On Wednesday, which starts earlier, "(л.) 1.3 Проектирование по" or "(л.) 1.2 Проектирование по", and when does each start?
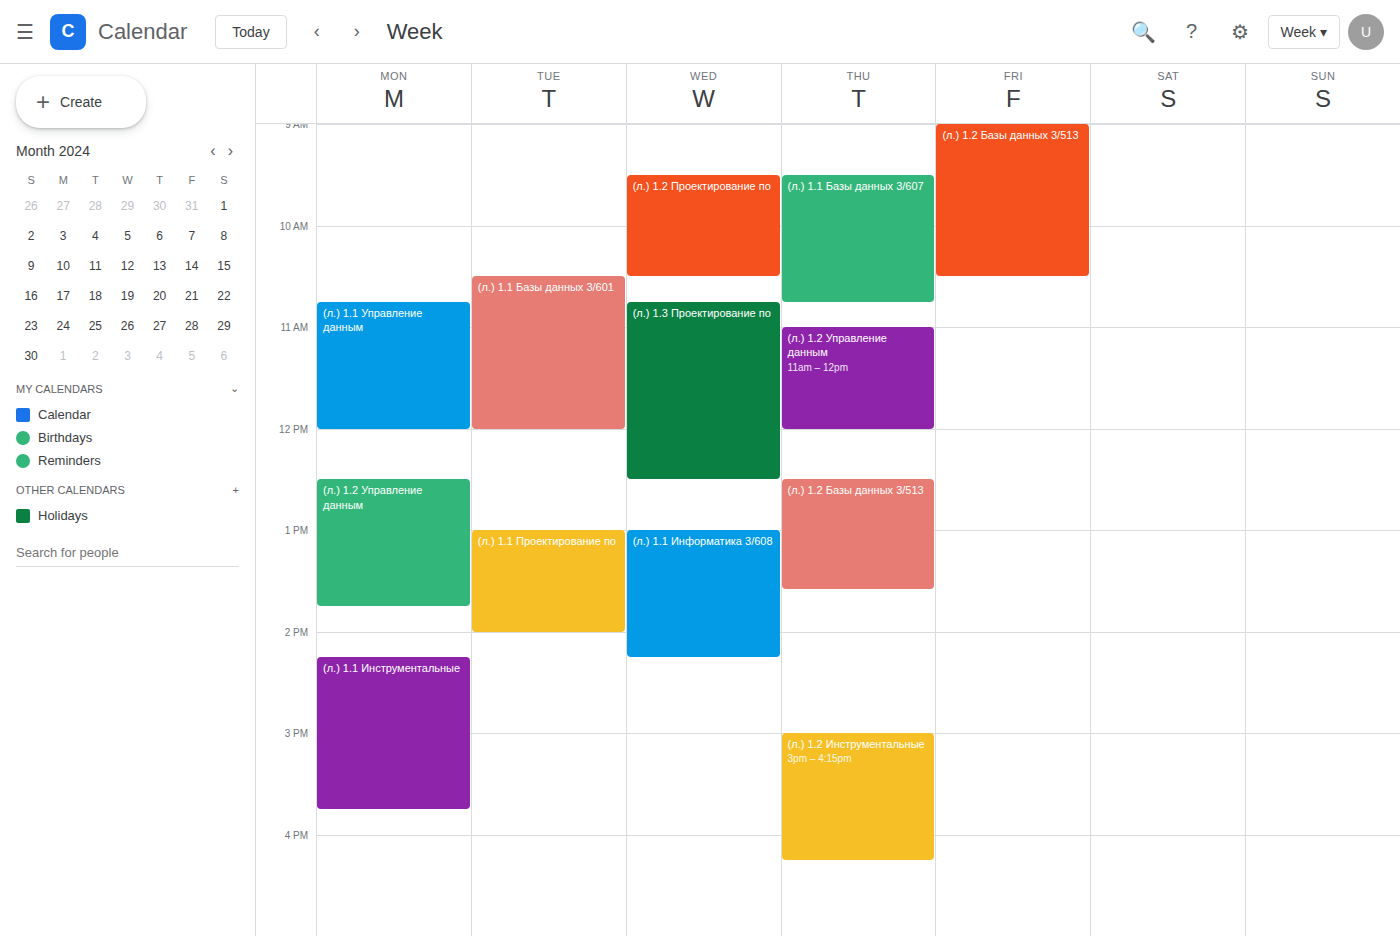
"(л.) 1.2 Проектирование по" 9:30 AM; "(л.) 1.3 Проектирование по" 10:45 AM.